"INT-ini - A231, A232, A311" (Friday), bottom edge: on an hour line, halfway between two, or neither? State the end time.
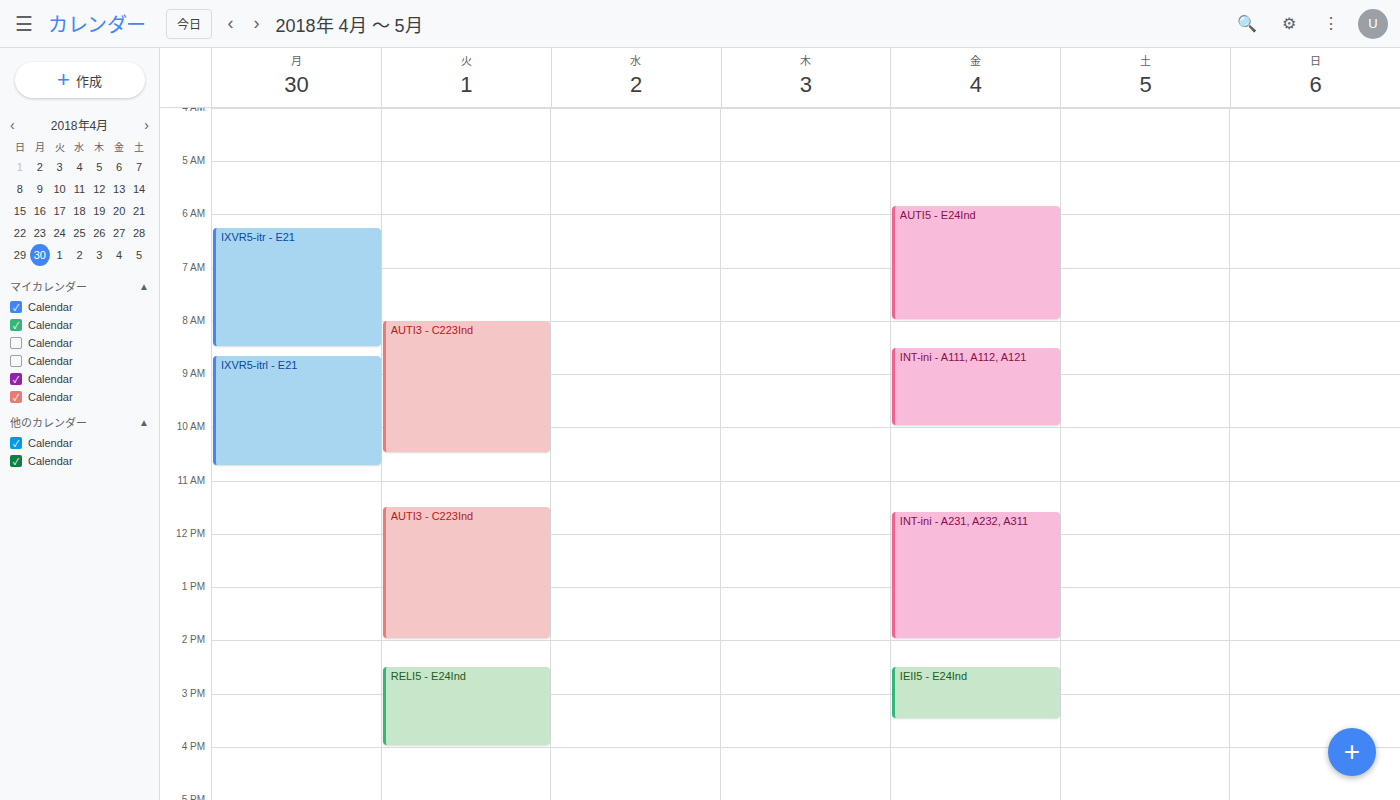
2:00 PM -- exactly on the 2 PM line.